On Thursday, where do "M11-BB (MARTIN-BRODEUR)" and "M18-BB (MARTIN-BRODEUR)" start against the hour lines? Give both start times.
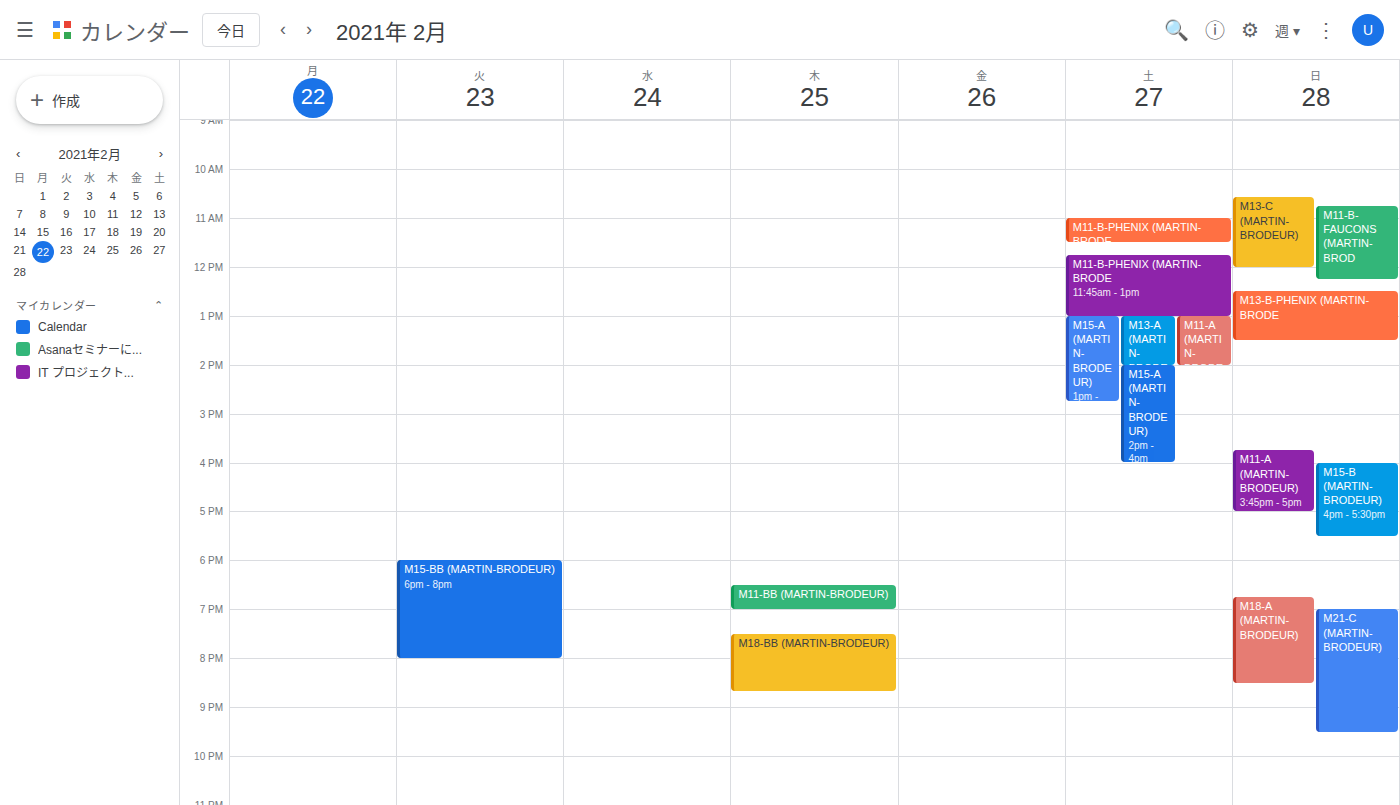
"M11-BB (MARTIN-BRODEUR)": 6:30 PM, halfway between the 6 PM and 7 PM lines. "M18-BB (MARTIN-BRODEUR)": 7:30 PM, halfway between the 7 PM and 8 PM lines.